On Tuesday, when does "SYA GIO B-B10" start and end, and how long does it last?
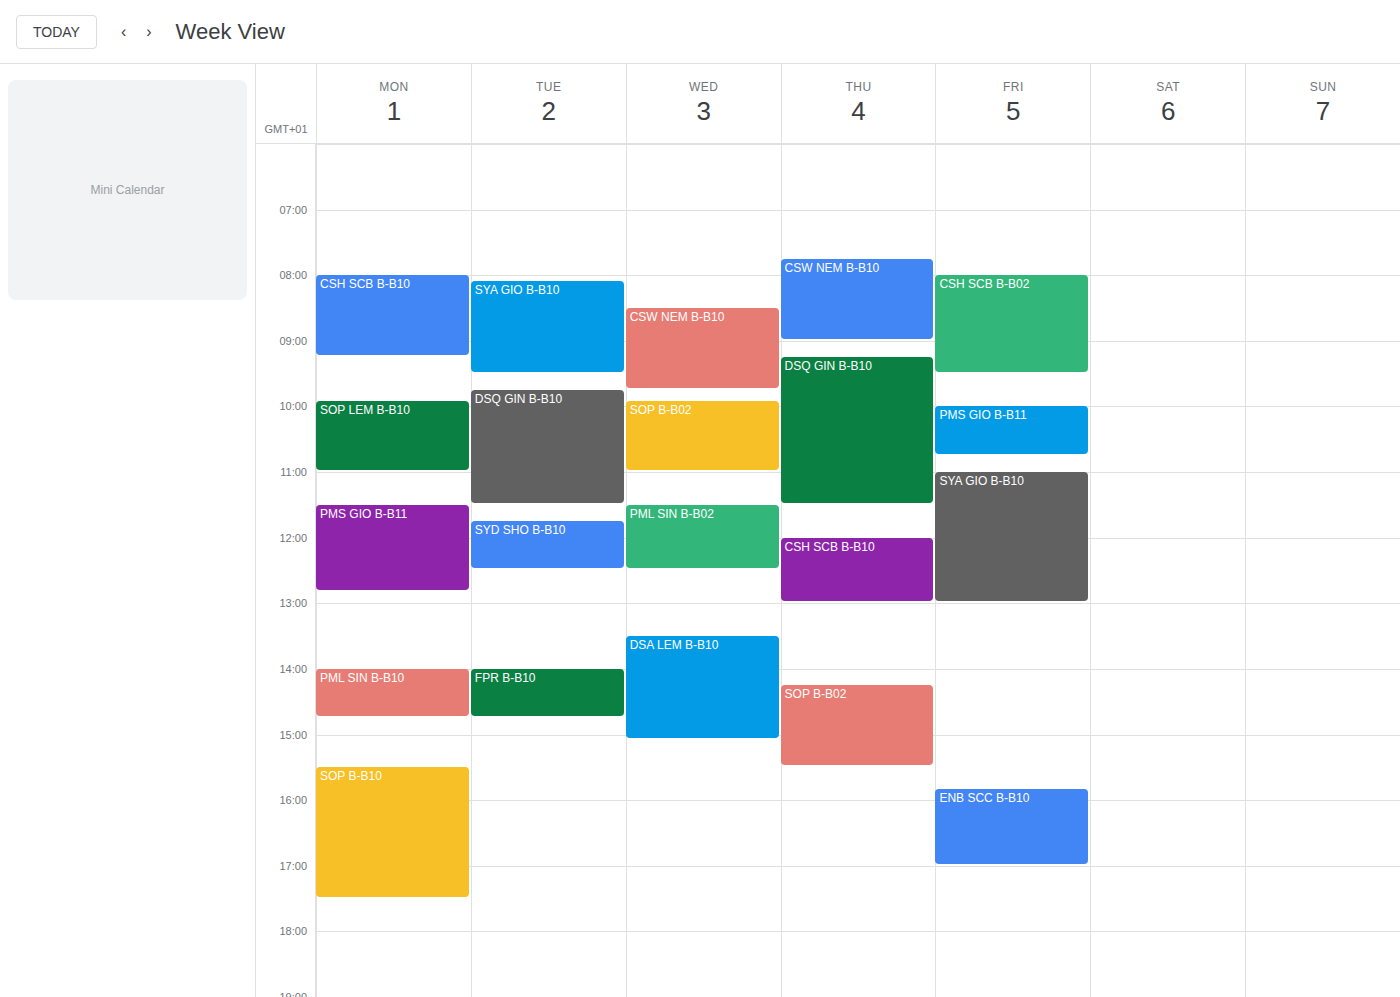
8:05 AM to 9:30 AM, 1 hour 25 minutes